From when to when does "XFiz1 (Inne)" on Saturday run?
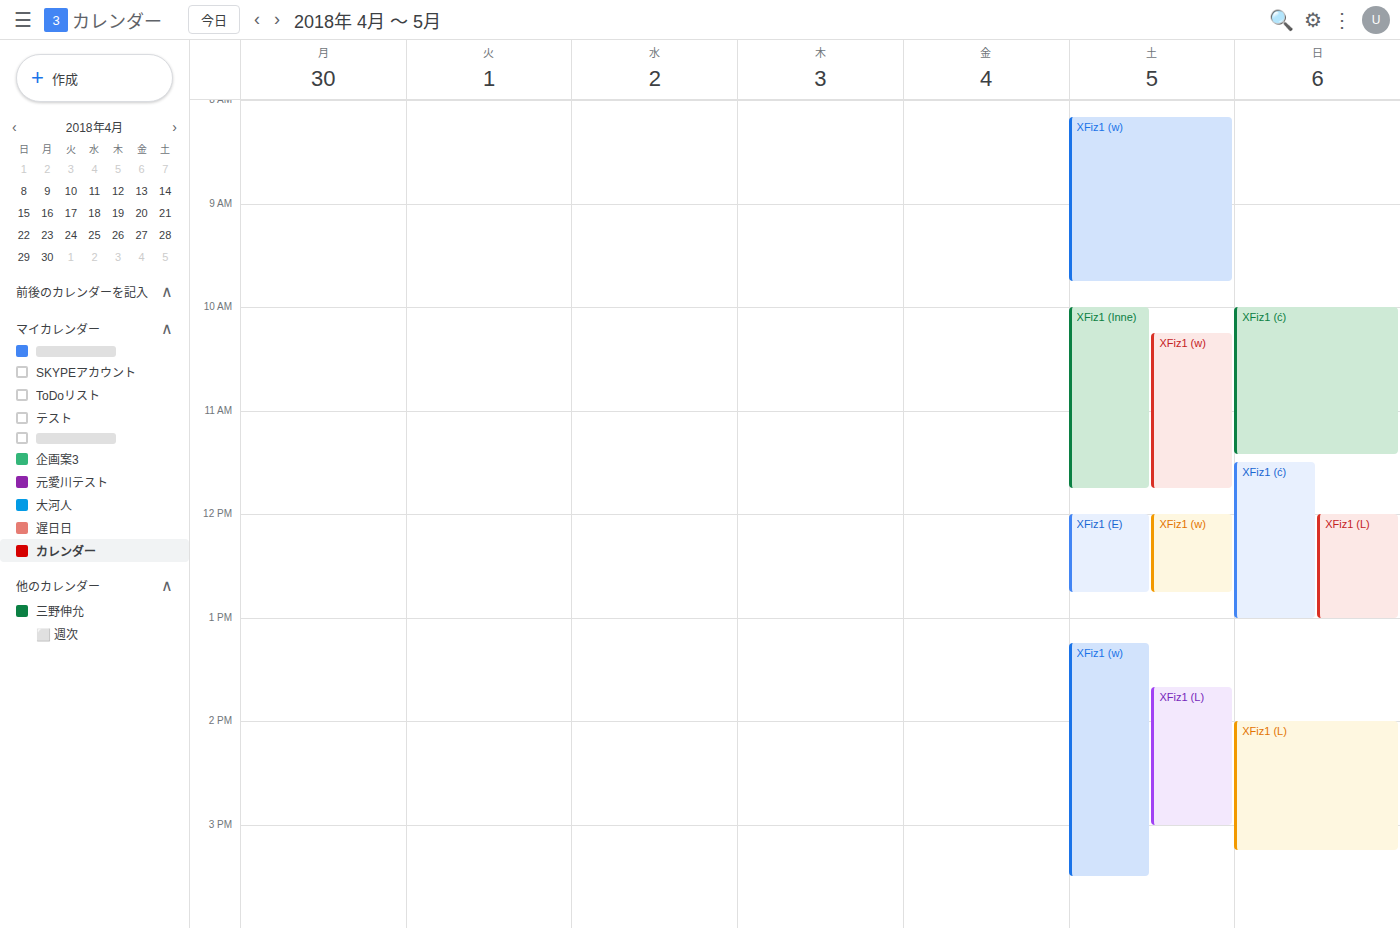
10:00 AM to 11:45 AM